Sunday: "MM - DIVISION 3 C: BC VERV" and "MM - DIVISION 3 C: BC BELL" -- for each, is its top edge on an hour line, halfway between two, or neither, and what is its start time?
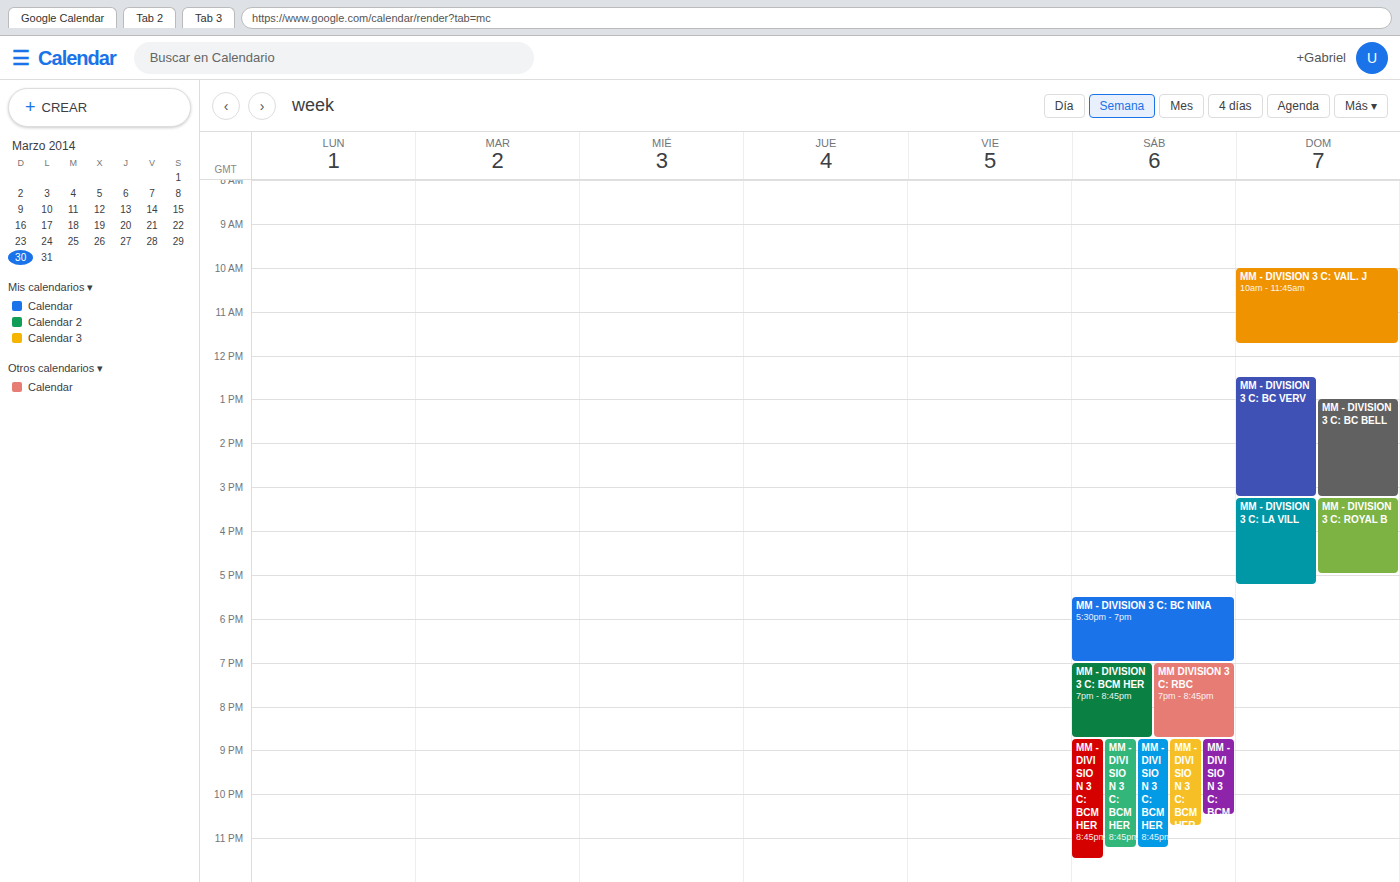
"MM - DIVISION 3 C: BC VERV": 12:30 PM, halfway between the 12 PM and 1 PM lines. "MM - DIVISION 3 C: BC BELL": 1:00 PM, exactly on the 1 PM line.